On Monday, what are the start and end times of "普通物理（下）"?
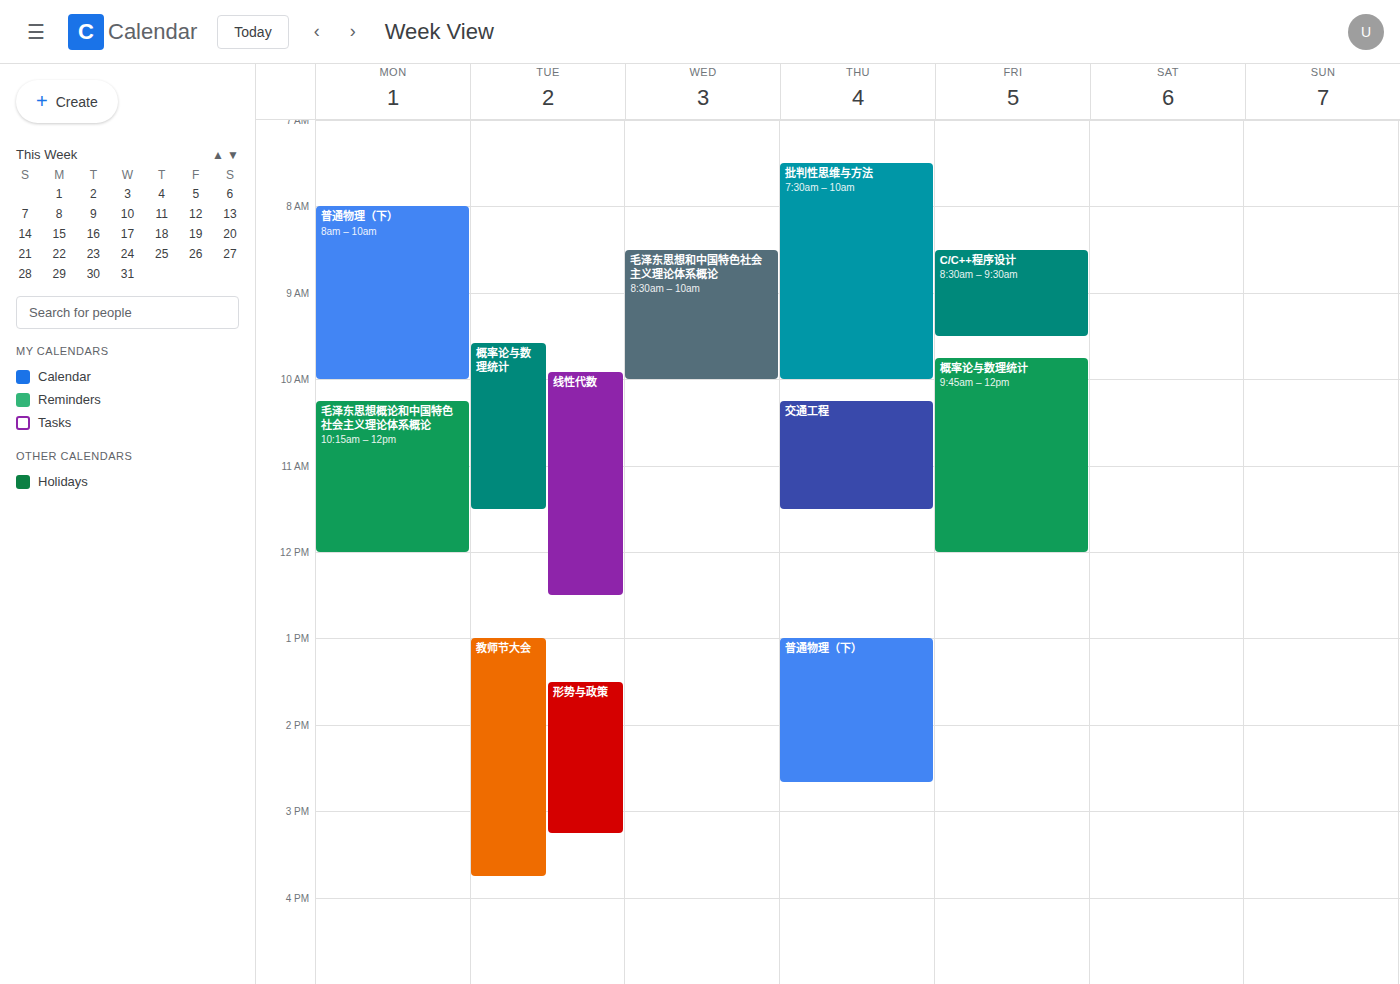
8:00 AM to 10:00 AM